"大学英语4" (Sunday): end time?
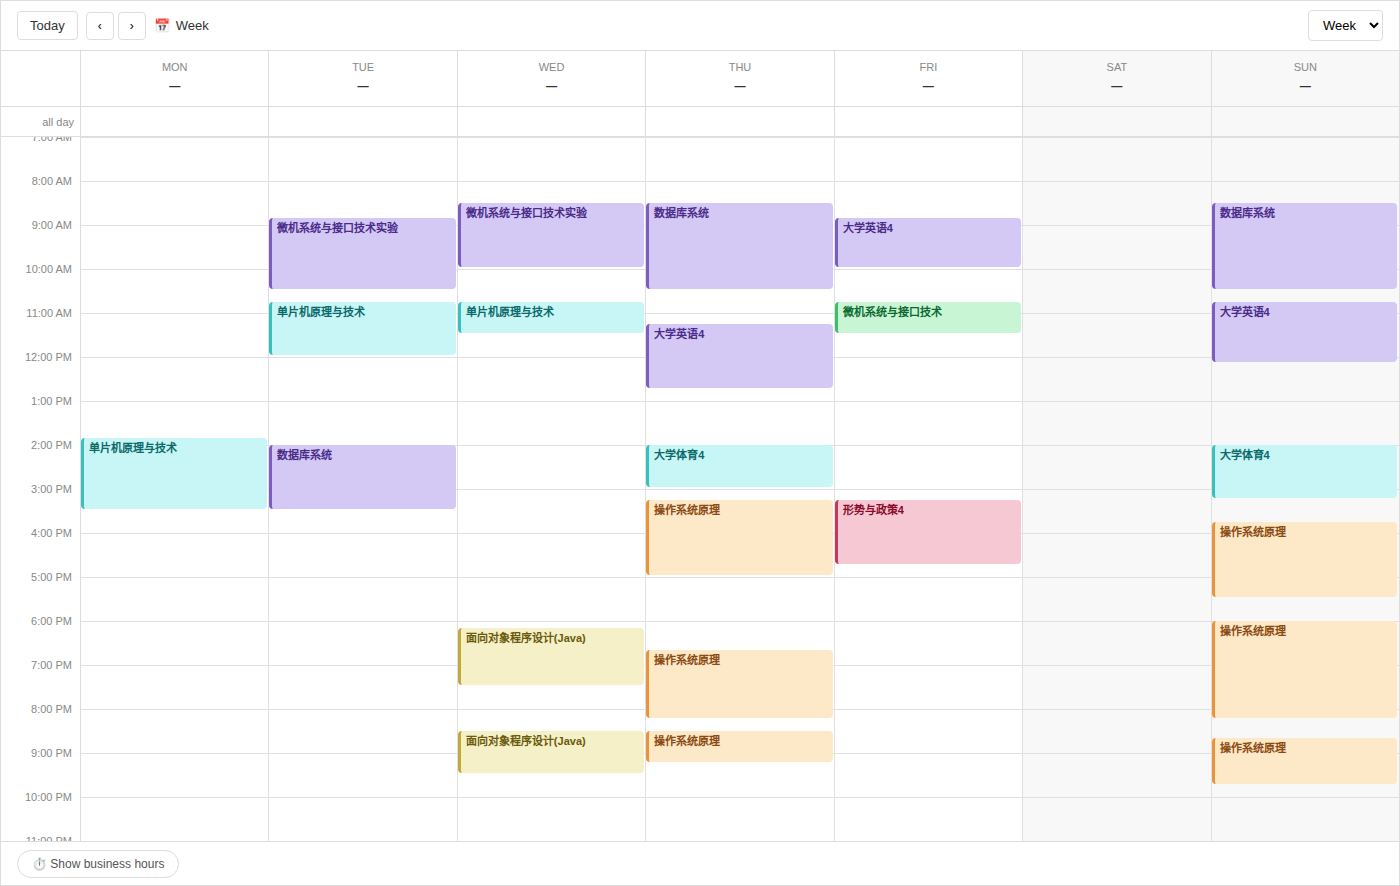
12:10 PM